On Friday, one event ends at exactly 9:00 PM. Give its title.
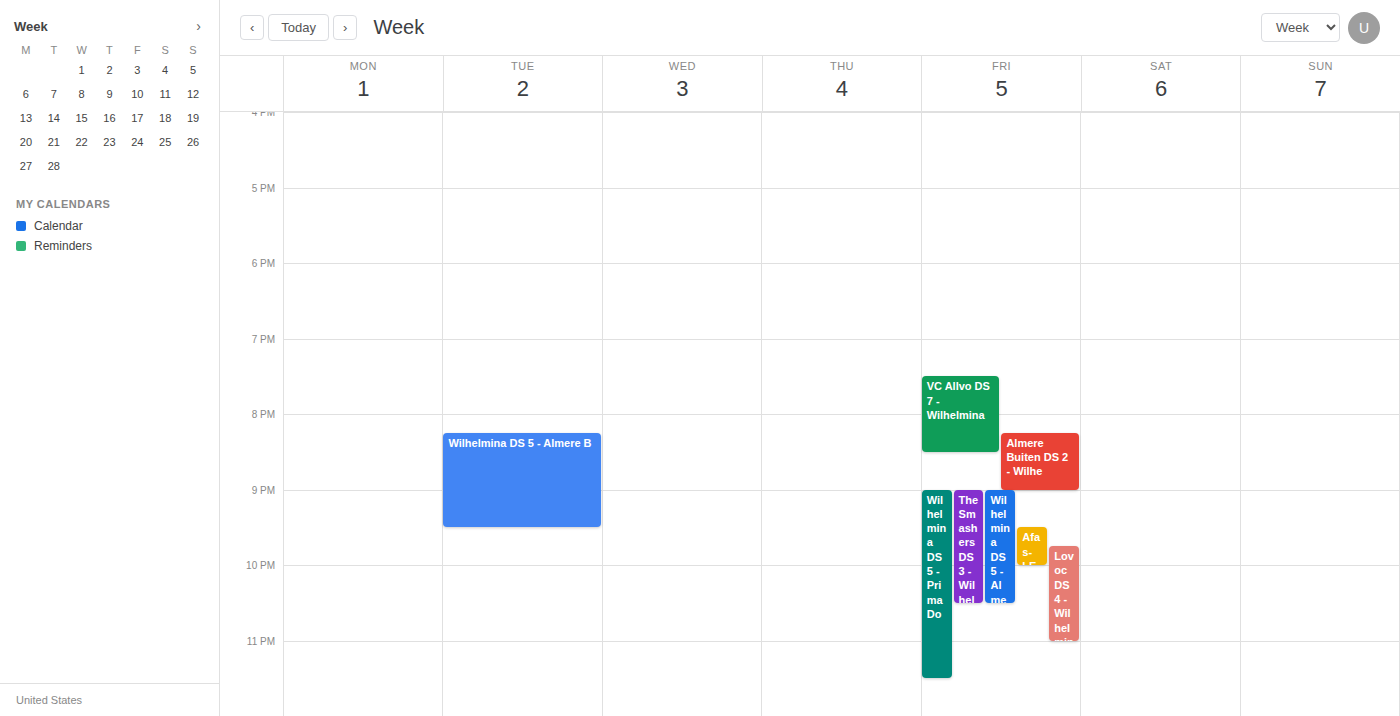
"Almere Buiten DS 2 - Wilhe"